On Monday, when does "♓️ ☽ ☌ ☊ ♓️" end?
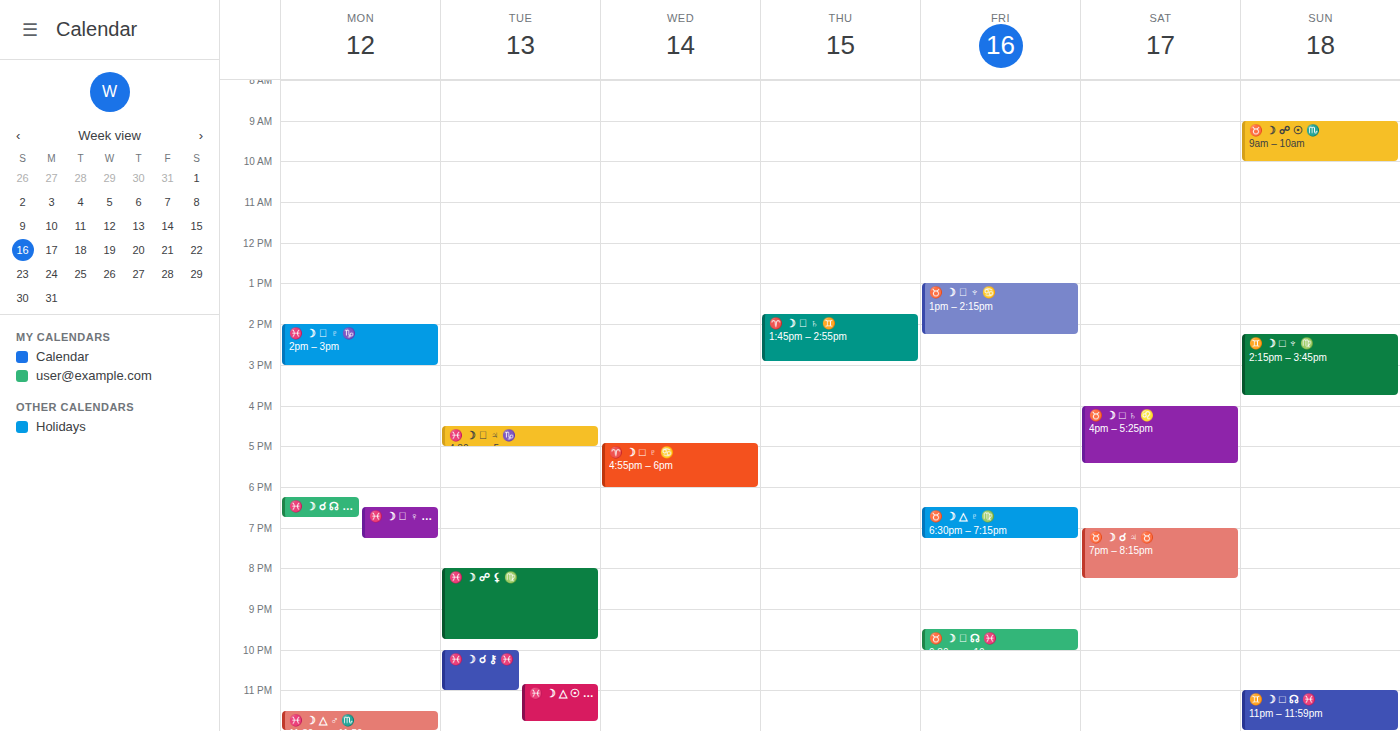
6:45 PM